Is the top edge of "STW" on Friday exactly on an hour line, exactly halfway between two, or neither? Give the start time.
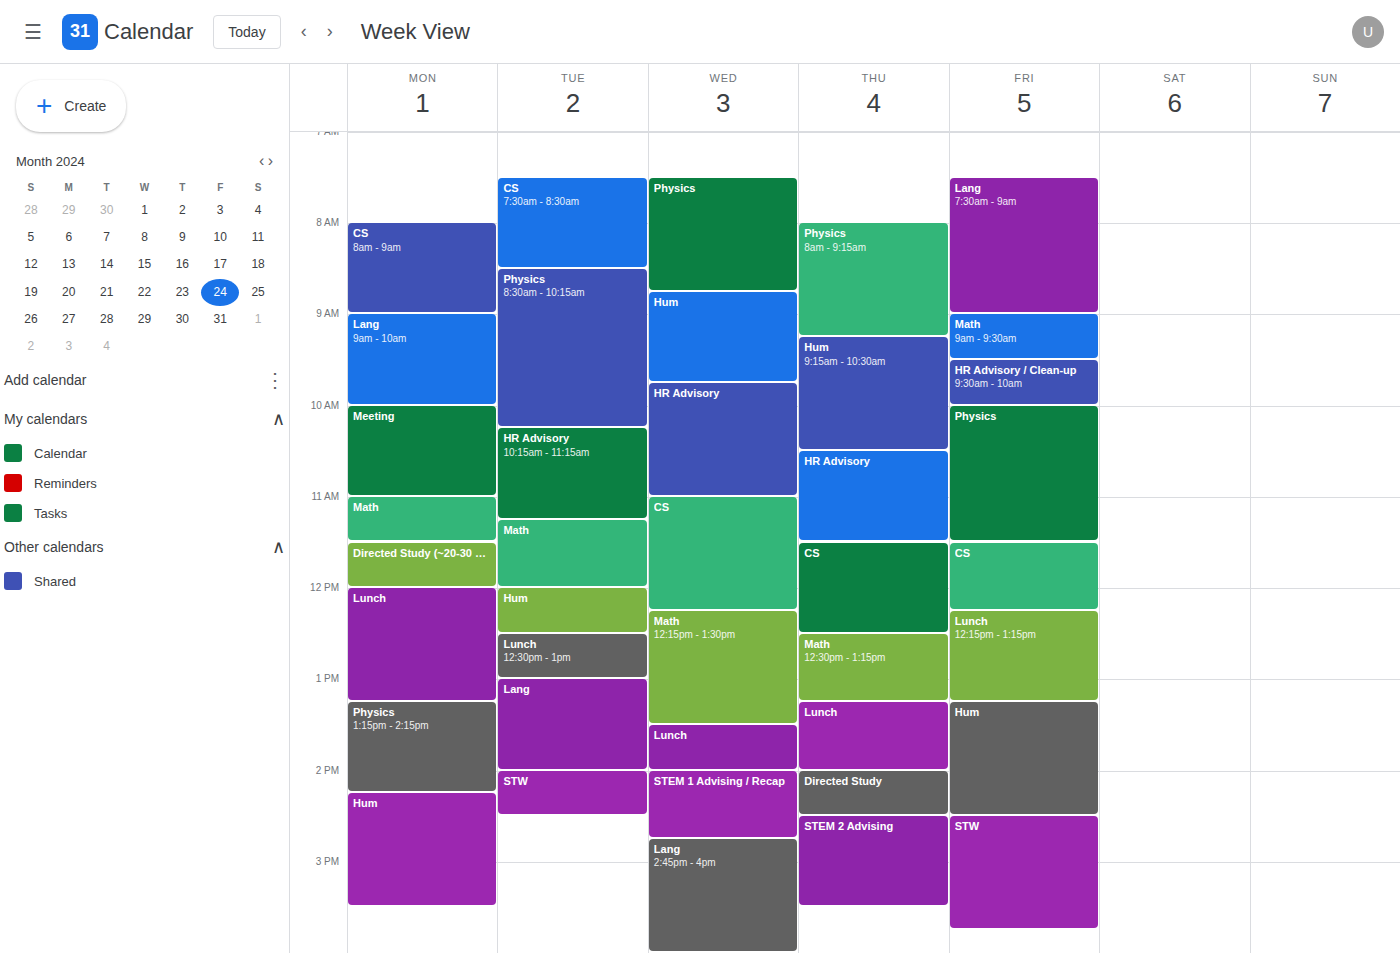
2:30 PM -- halfway between the 2 PM and 3 PM lines.